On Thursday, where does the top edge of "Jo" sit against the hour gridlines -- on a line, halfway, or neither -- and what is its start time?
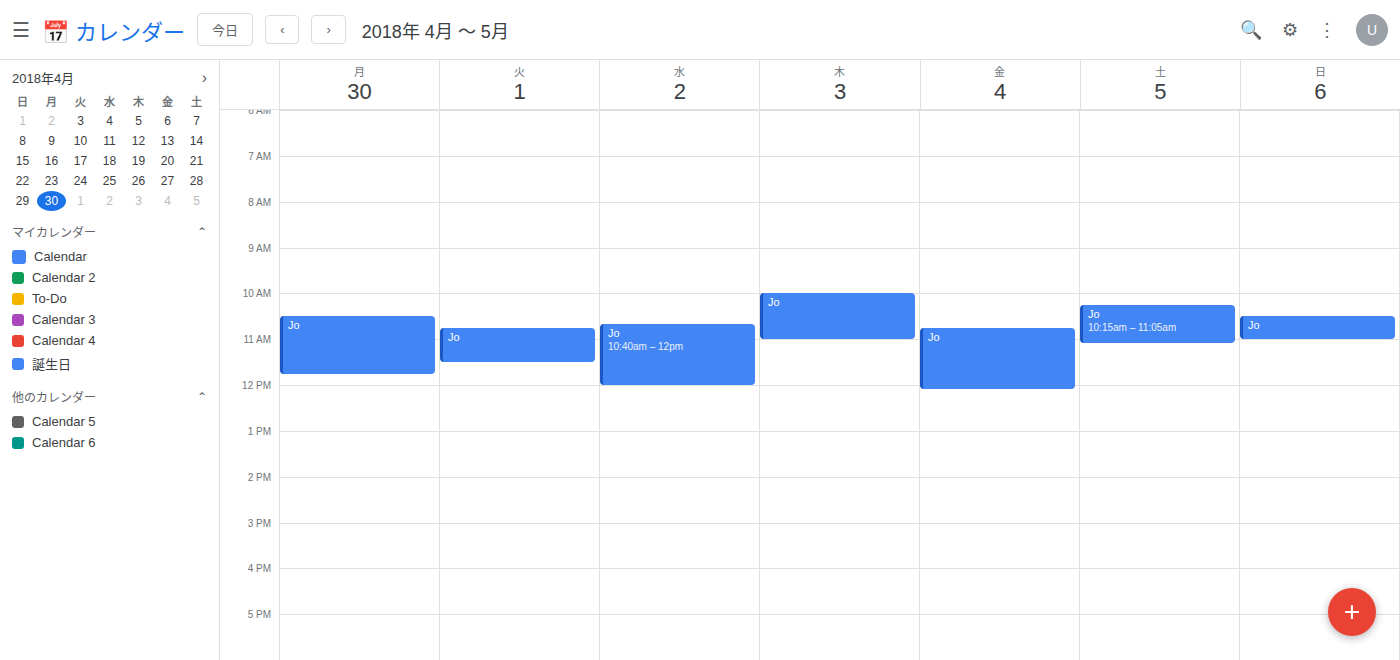
10:00 AM -- exactly on the 10 AM line.